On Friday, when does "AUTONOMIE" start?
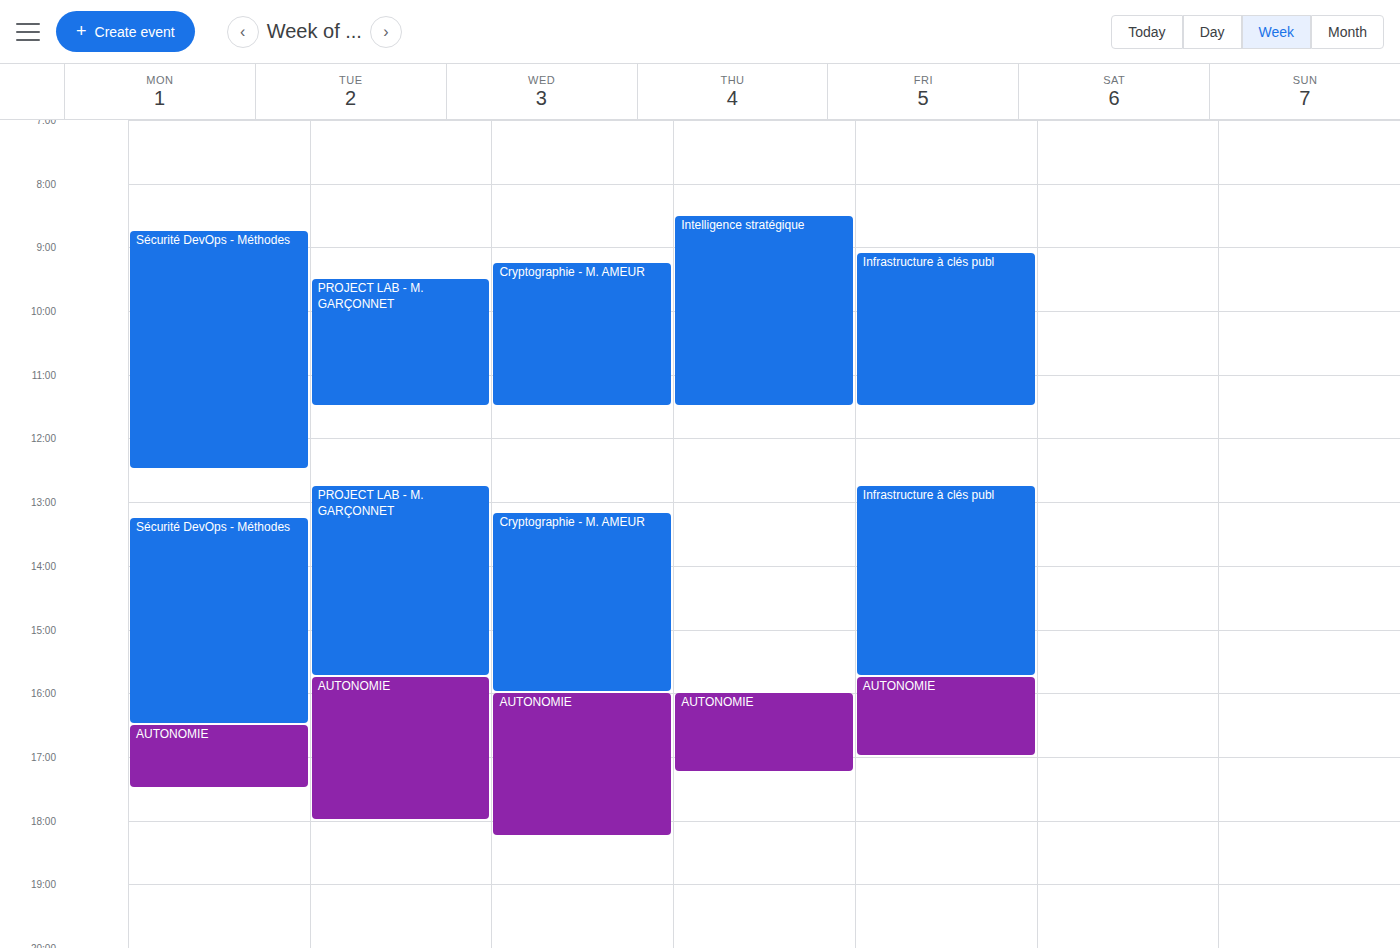
15:45